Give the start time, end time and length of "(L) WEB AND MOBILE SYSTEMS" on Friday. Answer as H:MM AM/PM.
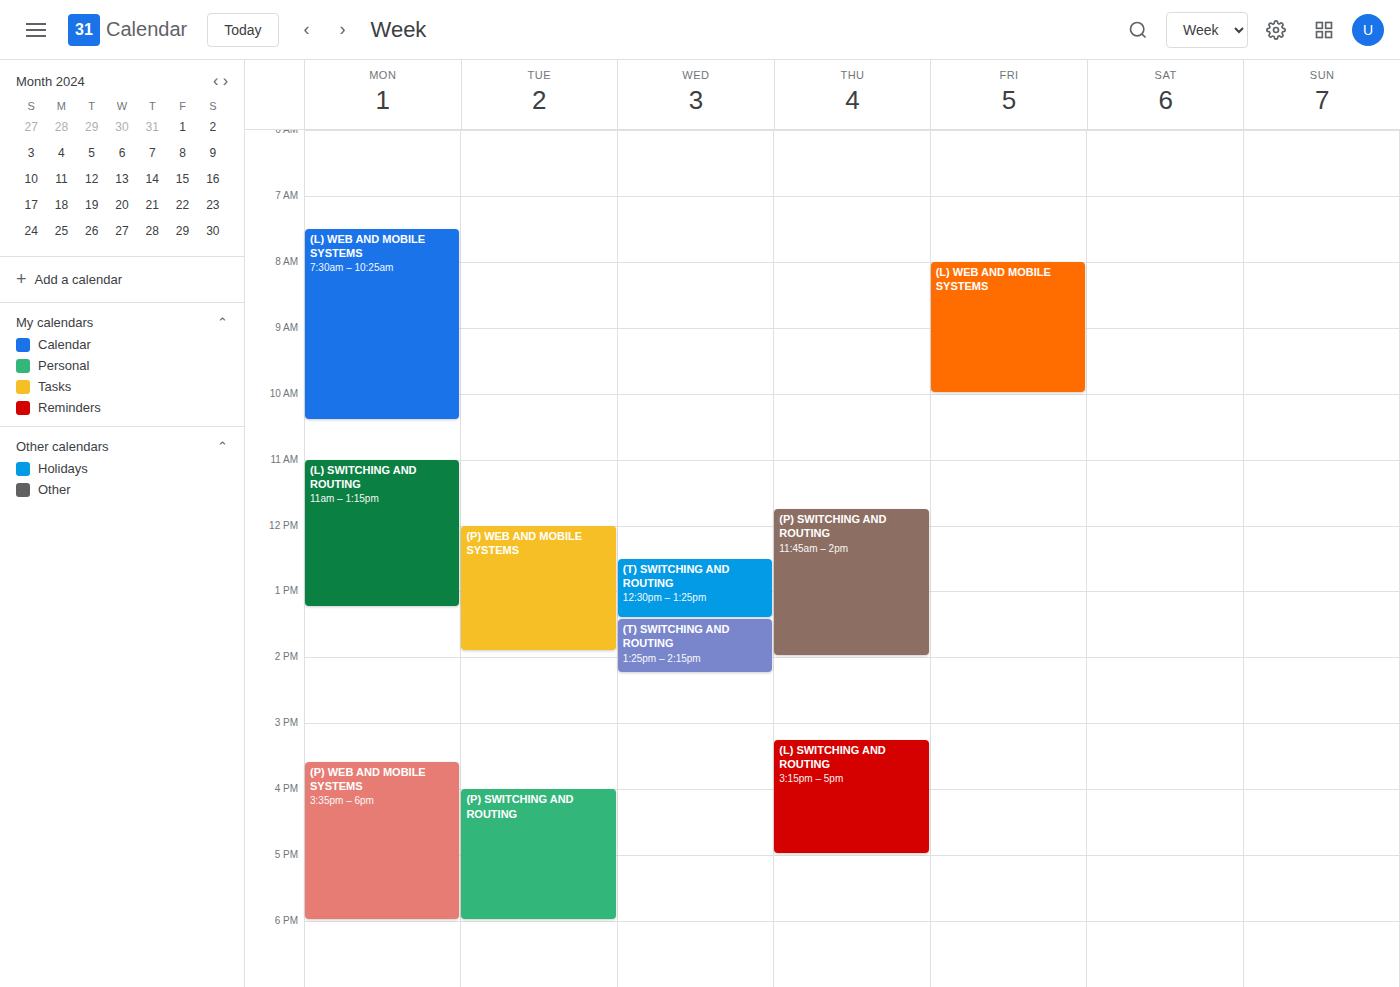
8:00 AM to 10:00 AM, 2 hours